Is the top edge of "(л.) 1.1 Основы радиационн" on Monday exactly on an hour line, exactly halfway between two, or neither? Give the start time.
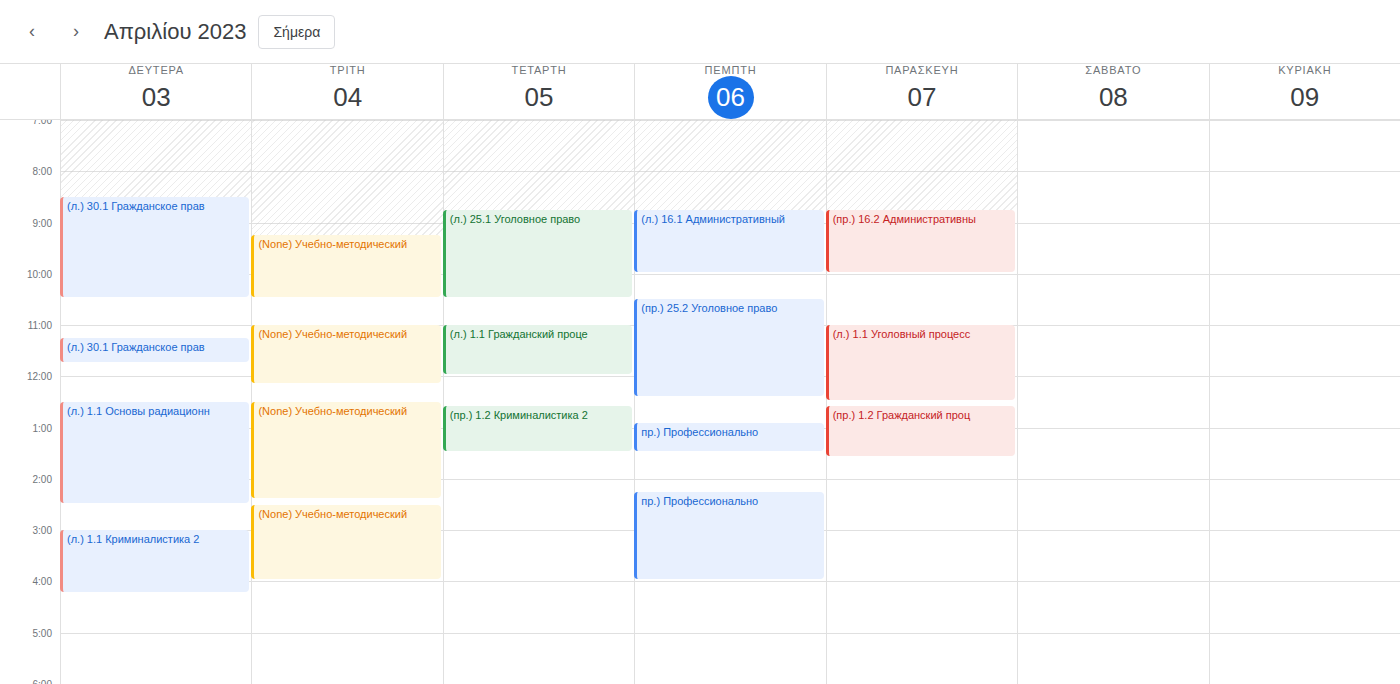
12:30 PM -- halfway between the 12 PM and 1 PM lines.